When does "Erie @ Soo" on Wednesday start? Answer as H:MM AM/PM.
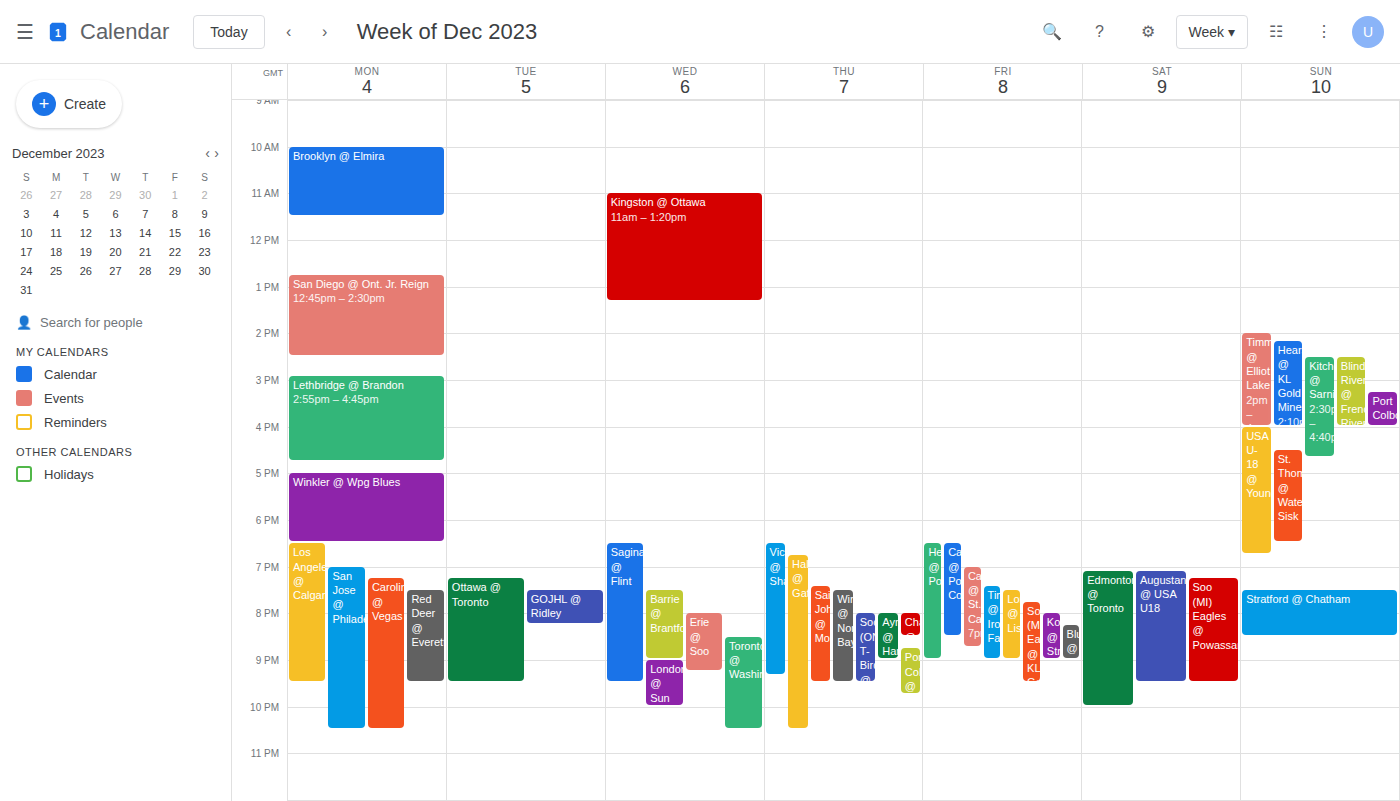
8:00 PM